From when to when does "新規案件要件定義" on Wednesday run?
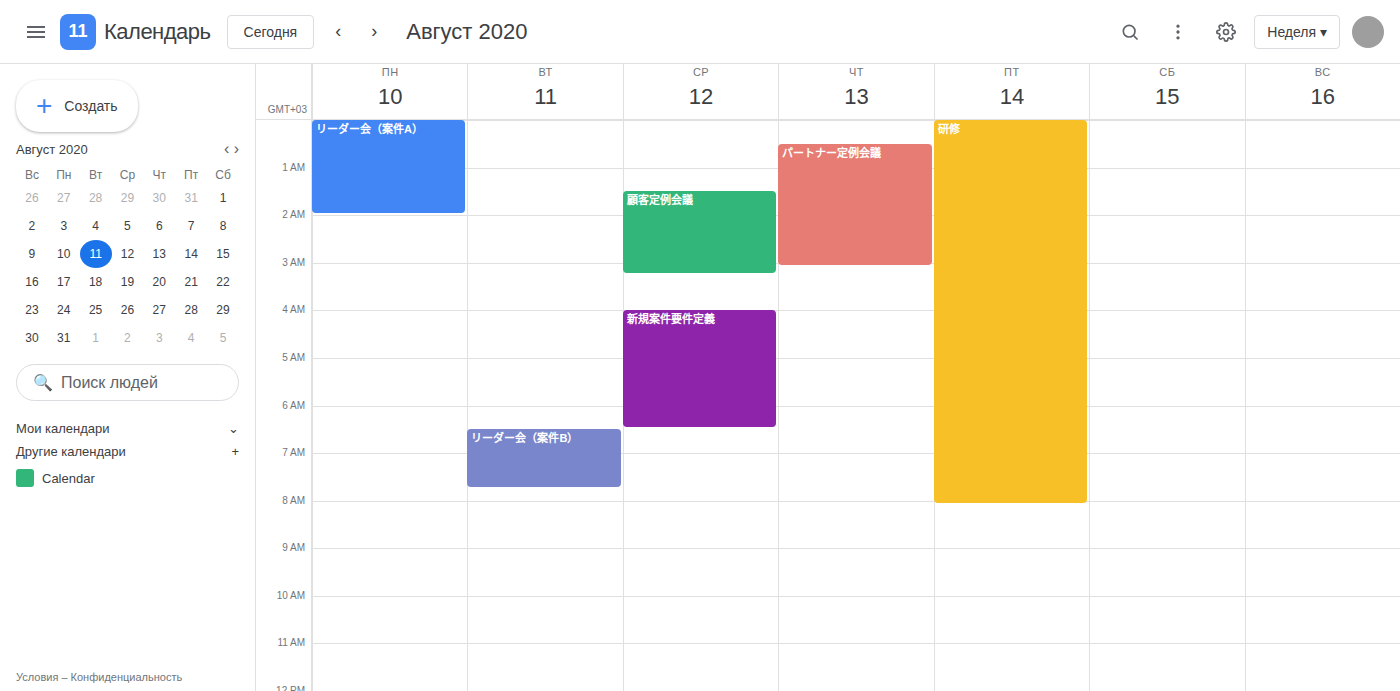
4:00 AM to 6:30 AM